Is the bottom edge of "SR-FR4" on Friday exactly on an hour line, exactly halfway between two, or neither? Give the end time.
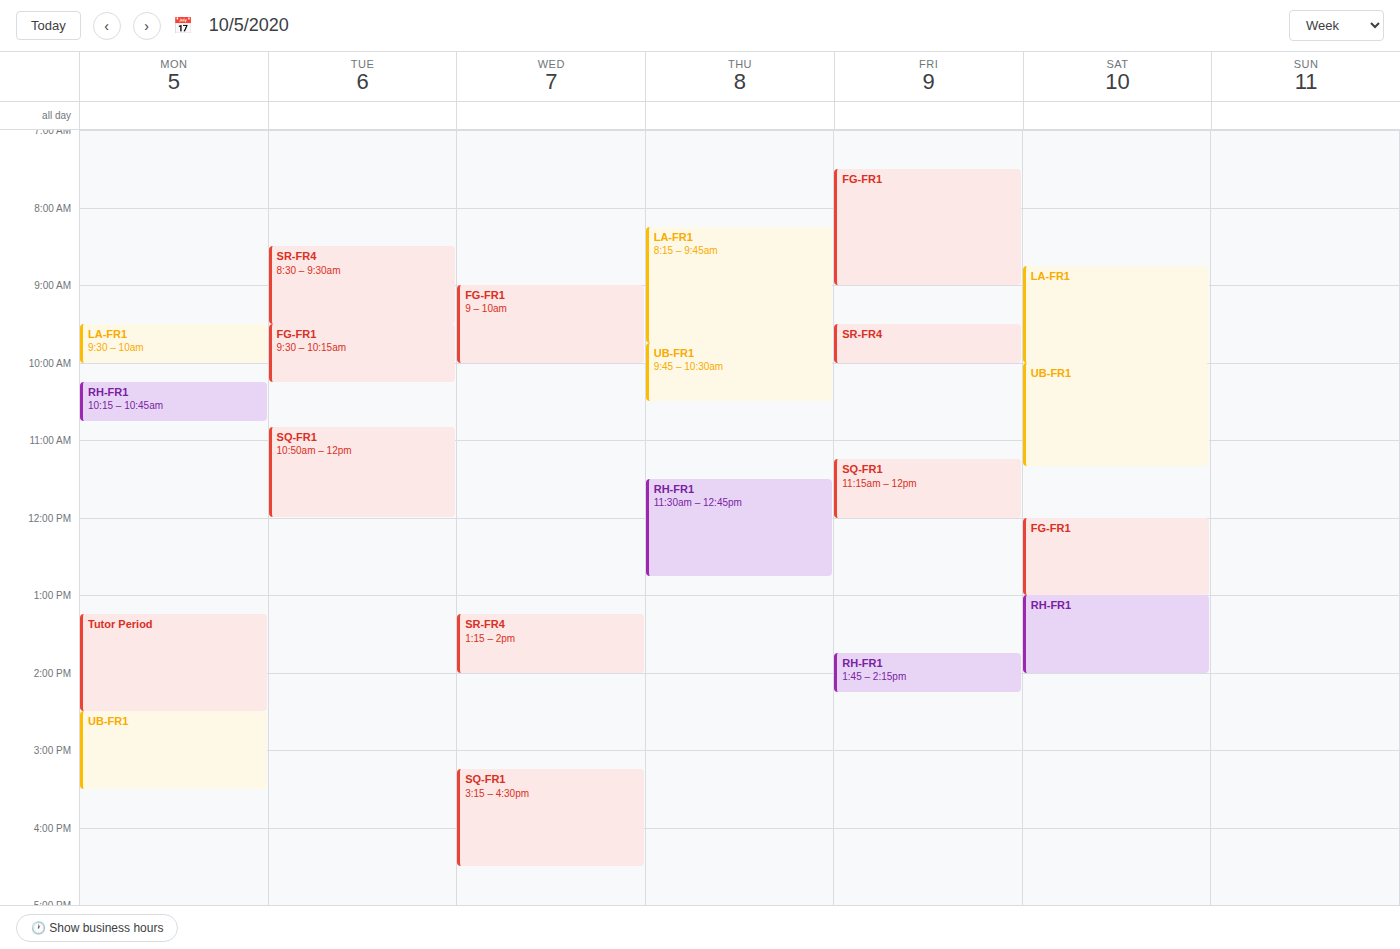
10:00 AM -- exactly on the 10 AM line.